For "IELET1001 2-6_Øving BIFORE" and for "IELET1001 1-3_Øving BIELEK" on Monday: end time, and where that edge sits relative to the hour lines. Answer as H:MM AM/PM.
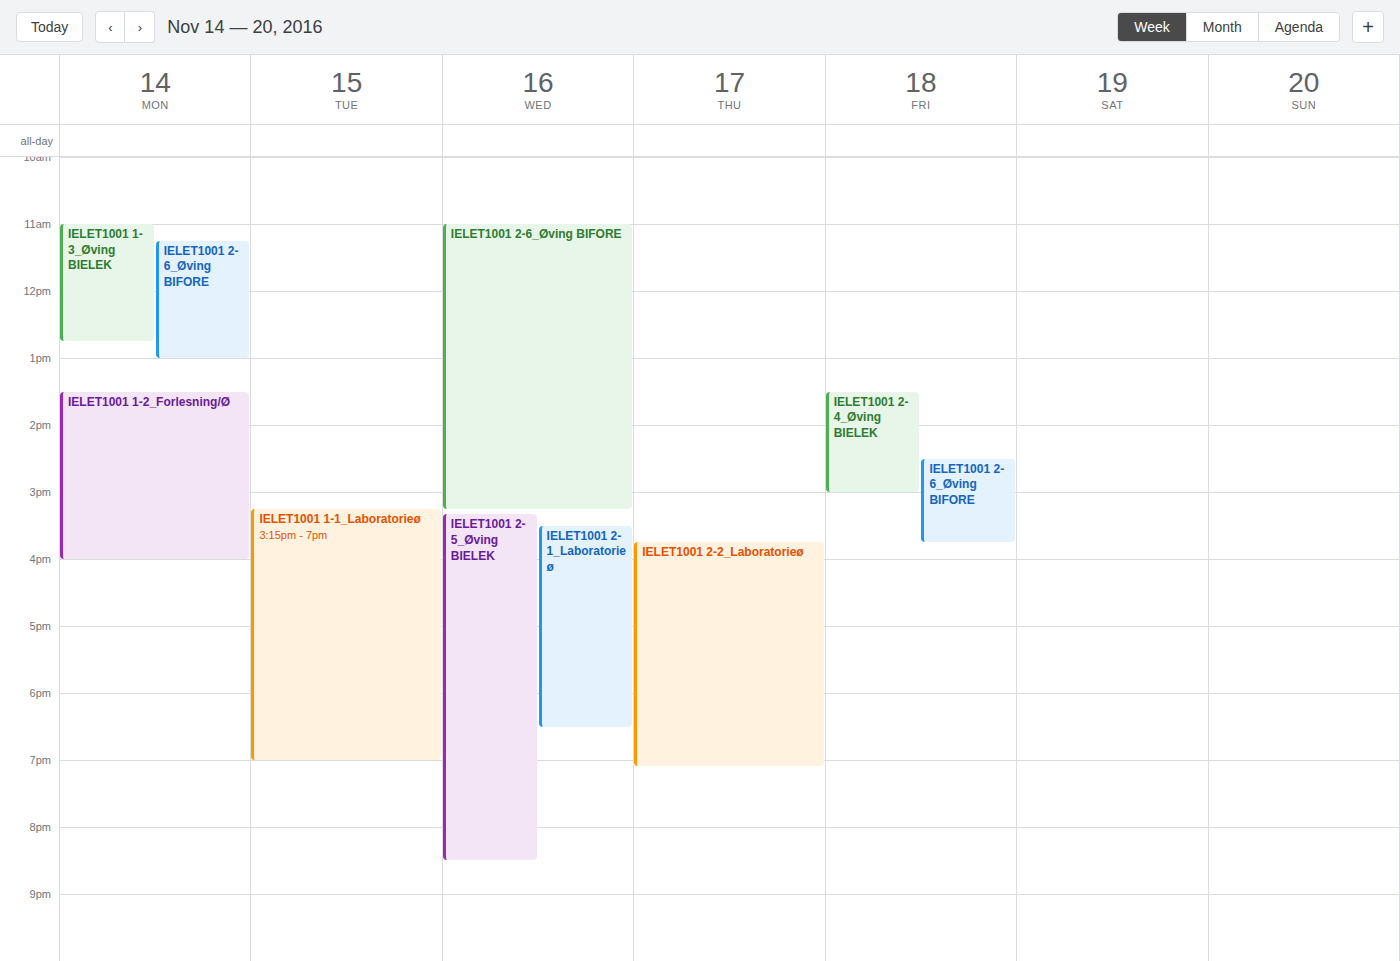
"IELET1001 2-6_Øving BIFORE": 1:00 PM, exactly on the 1 PM line. "IELET1001 1-3_Øving BIELEK": 12:45 PM, neither: three quarters of the way from the 12 PM line to the 1 PM line.